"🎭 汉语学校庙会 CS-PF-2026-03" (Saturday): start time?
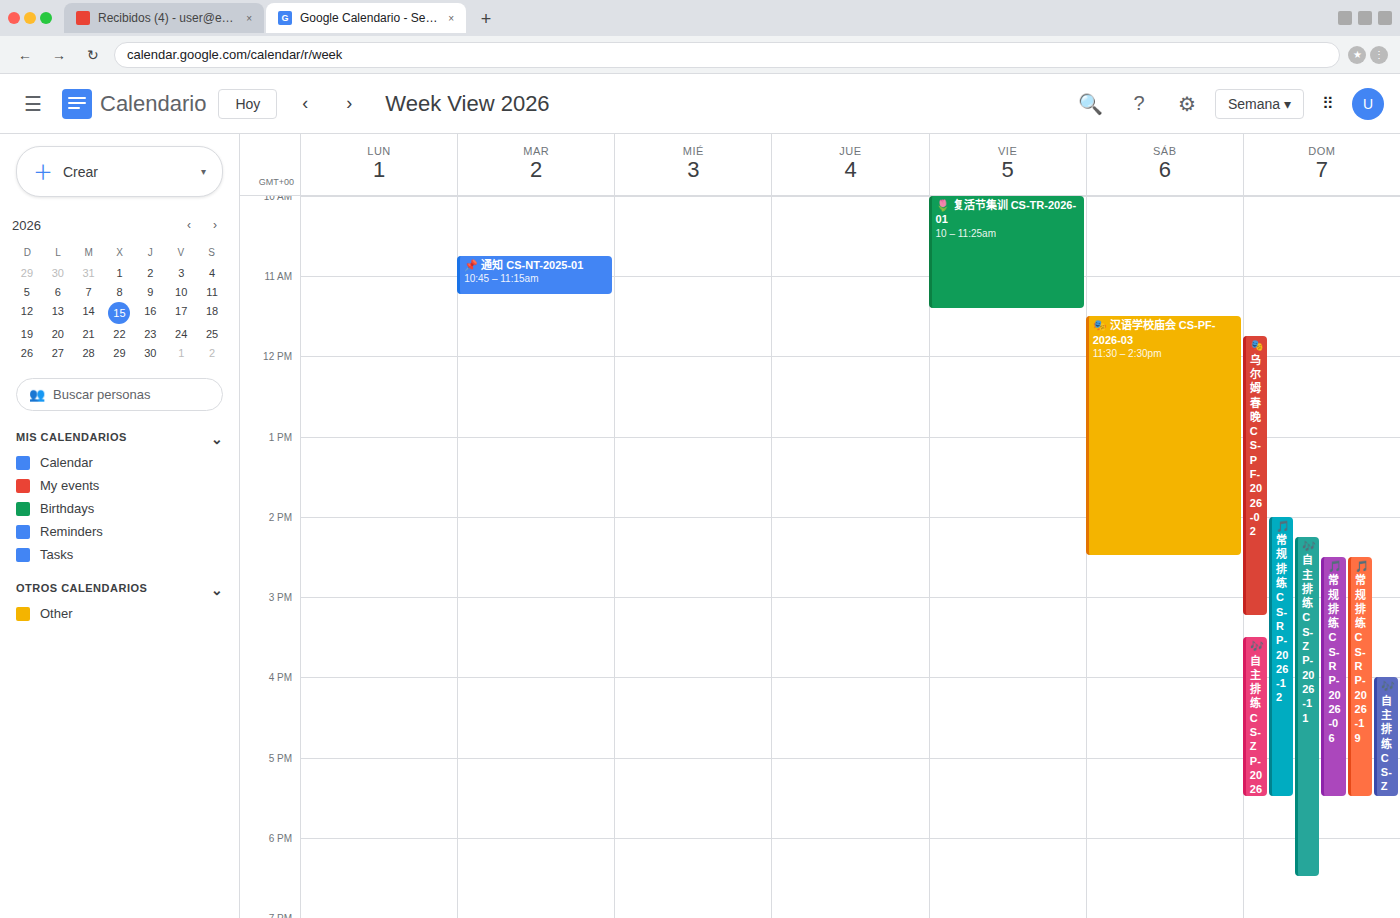
11:30